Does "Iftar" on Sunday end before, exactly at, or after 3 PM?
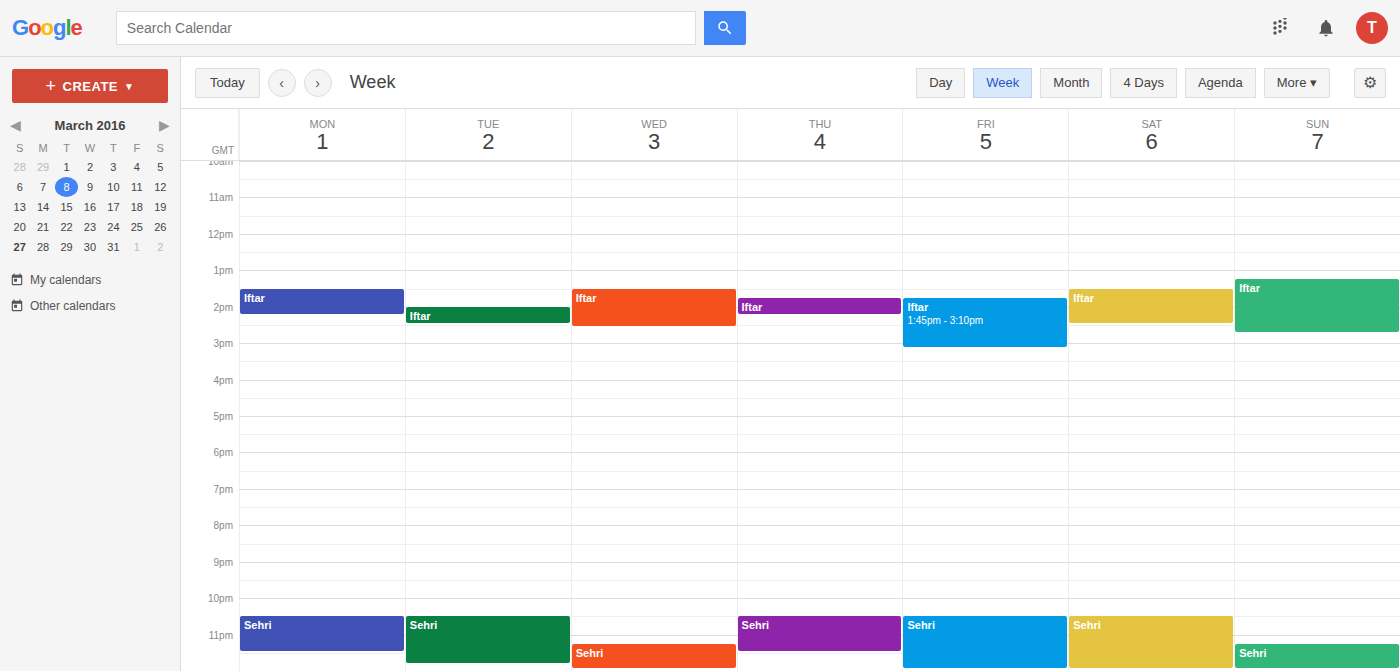
2:45 PM -- before 3 PM, 15 minutes above the 3 PM line.